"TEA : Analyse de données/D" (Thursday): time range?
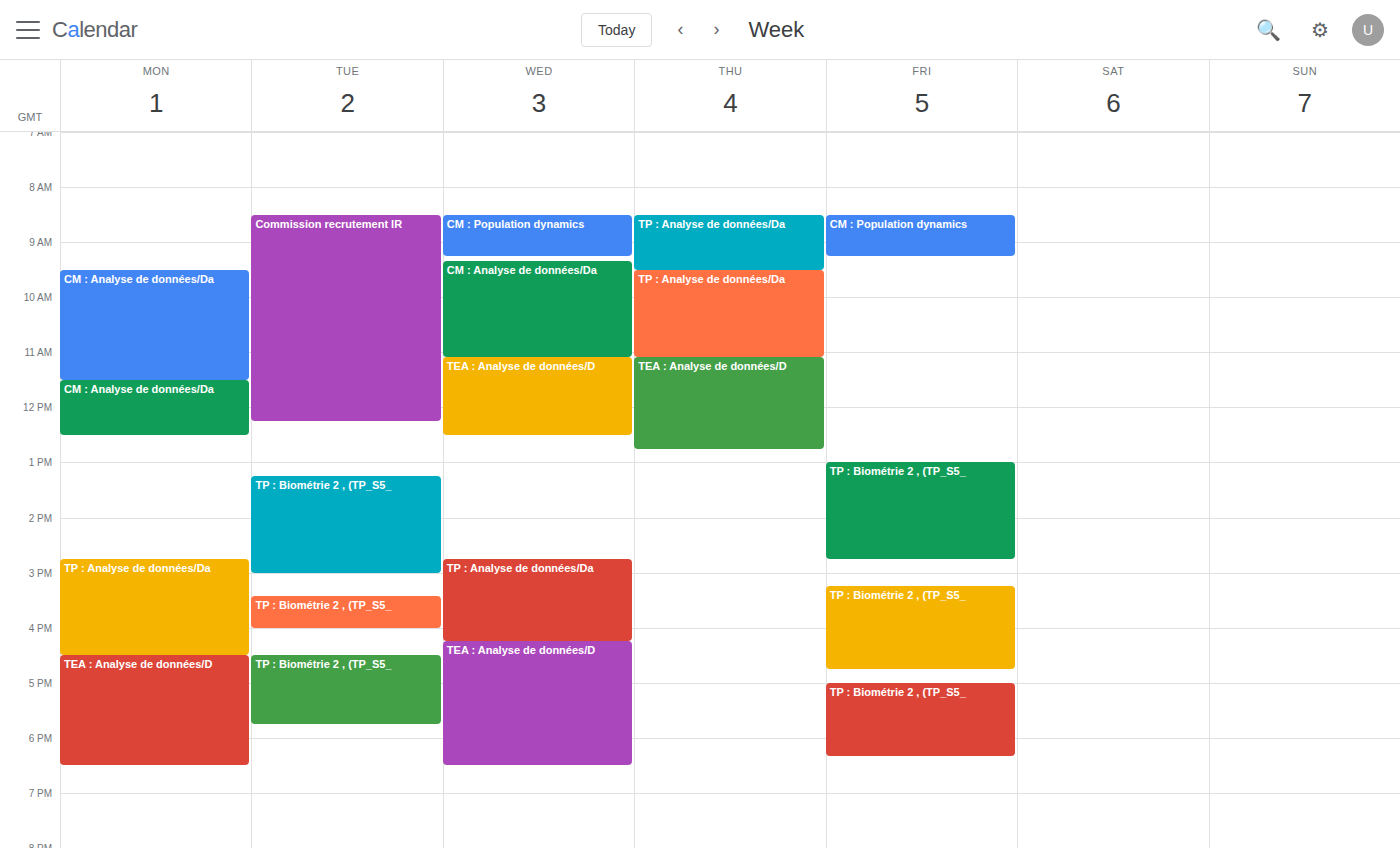
11:05 AM to 12:45 PM